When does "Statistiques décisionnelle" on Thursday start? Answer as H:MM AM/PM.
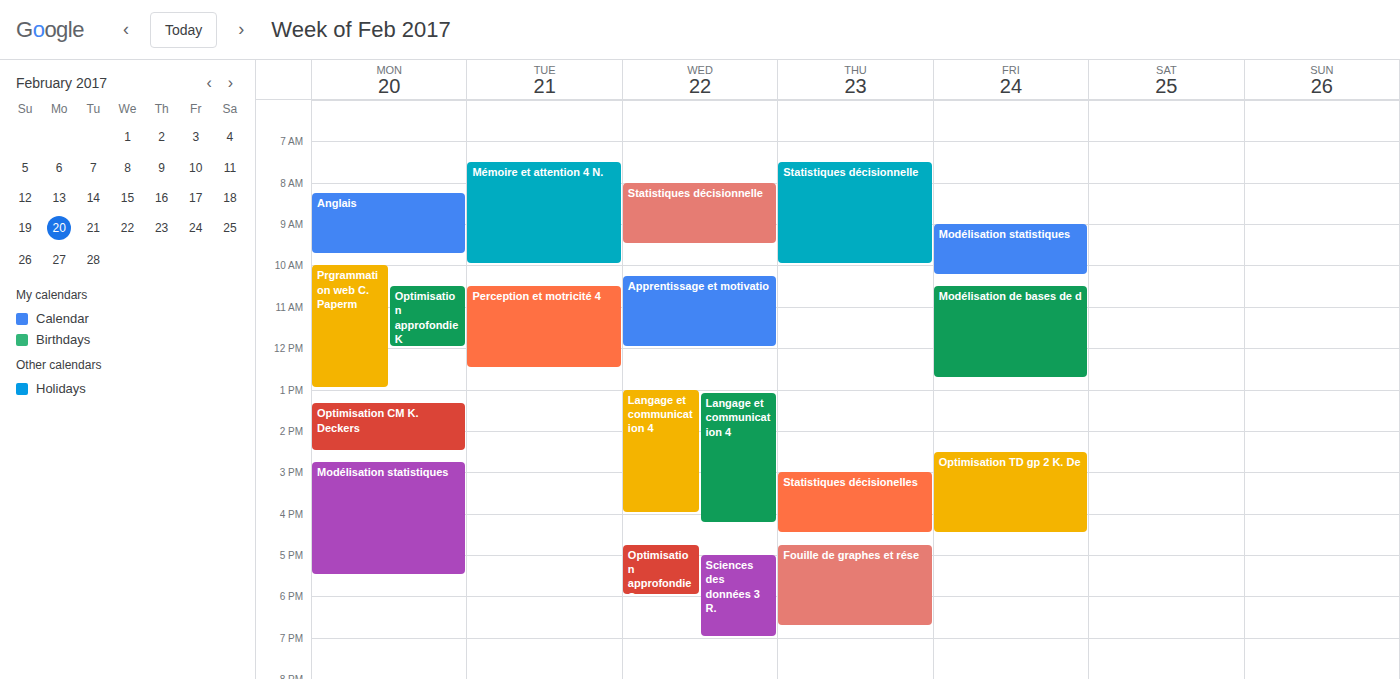
7:30 AM